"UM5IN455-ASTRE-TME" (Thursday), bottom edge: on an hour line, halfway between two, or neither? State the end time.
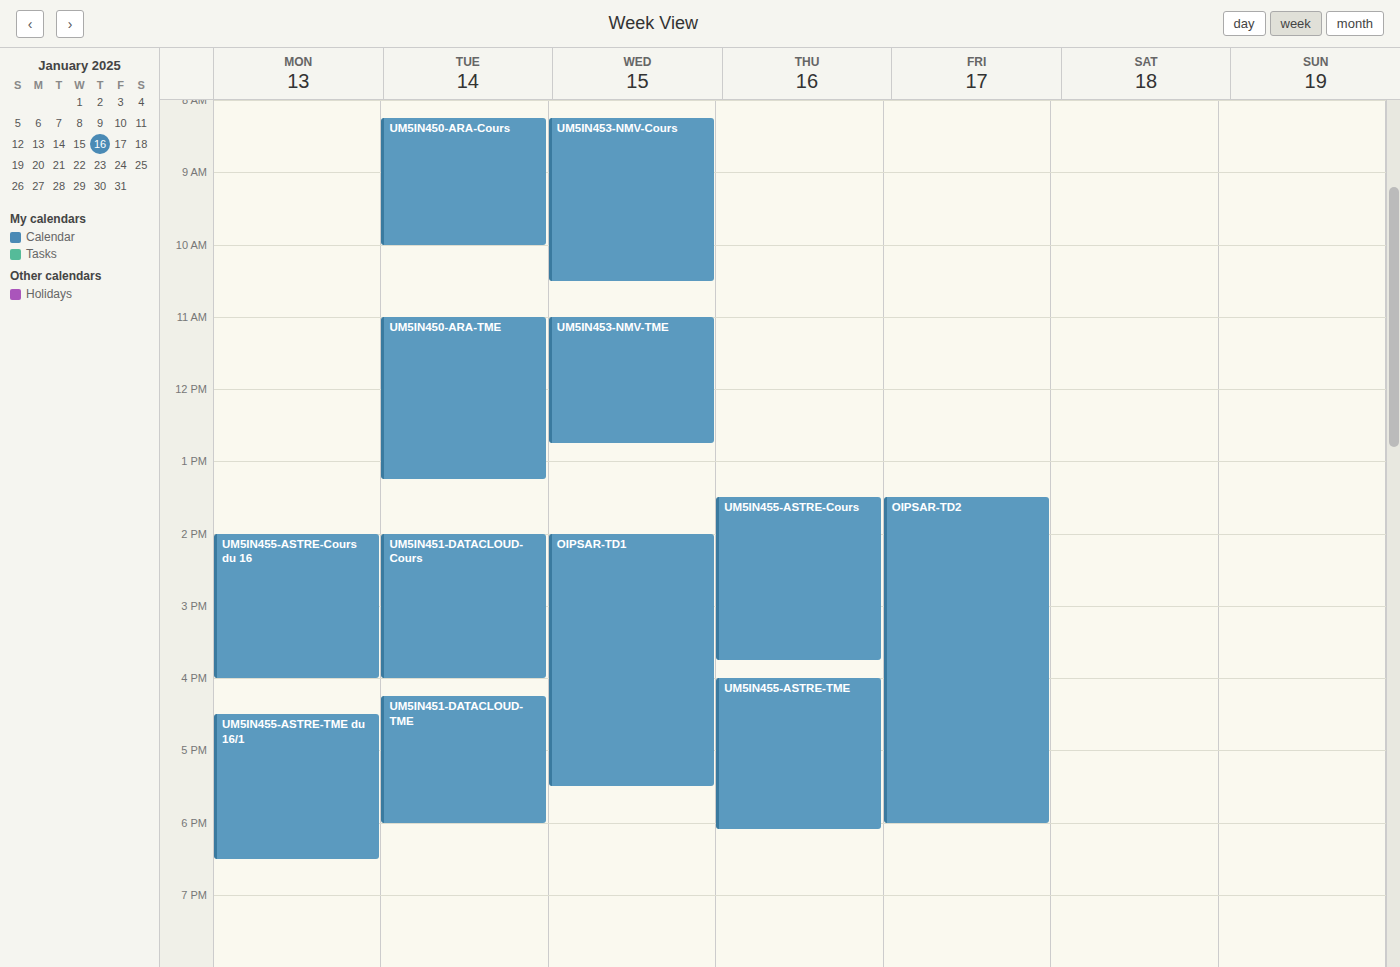
6:05 PM -- neither: 5 minutes below the 6 PM line and 55 minutes above the 7 PM line.